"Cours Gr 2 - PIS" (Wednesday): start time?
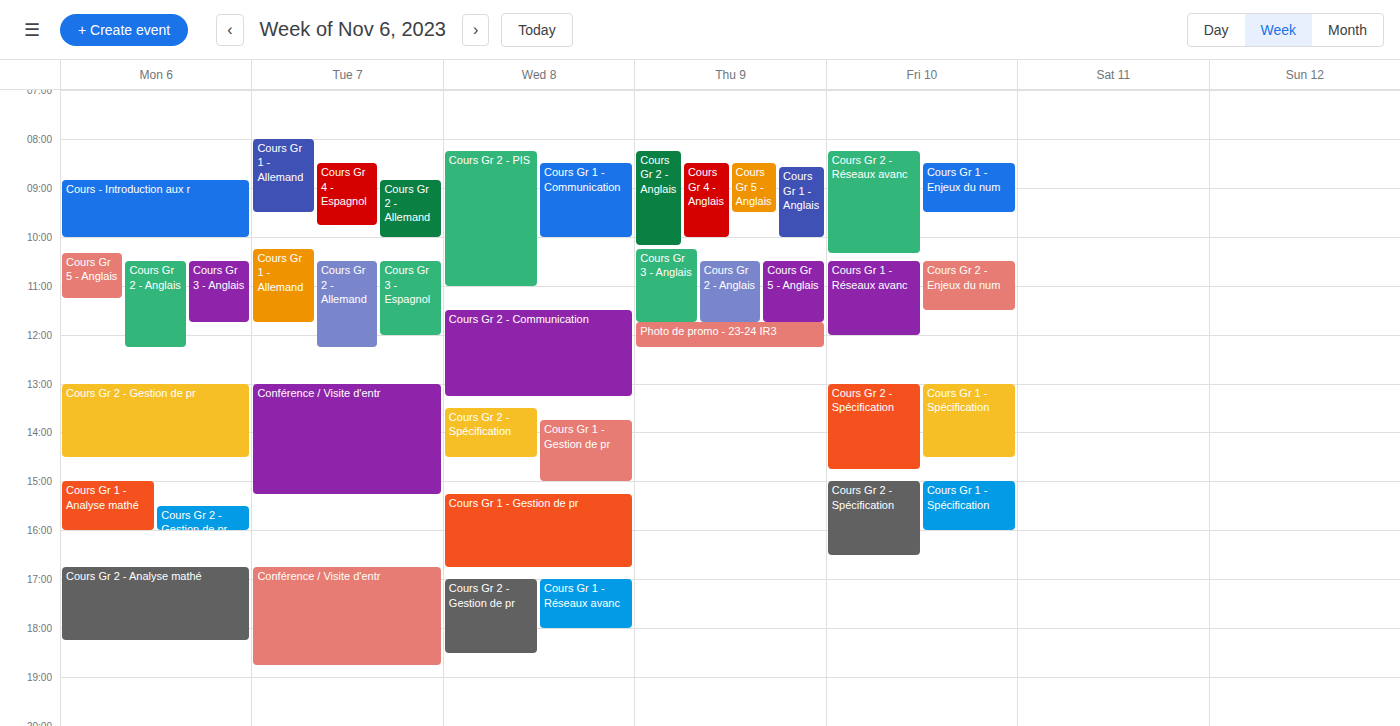
08:15